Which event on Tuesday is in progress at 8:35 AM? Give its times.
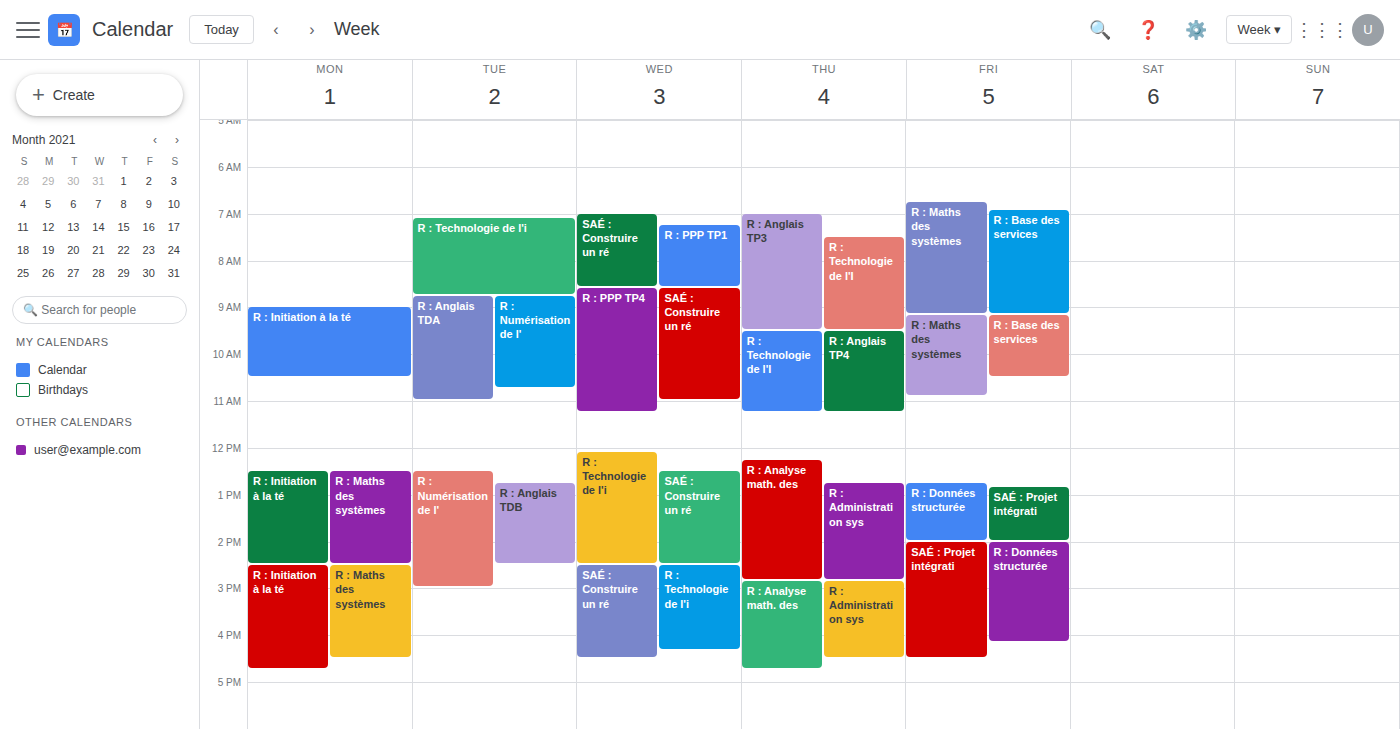
"R : Technologie de l'i", 7:05 AM to 8:45 AM